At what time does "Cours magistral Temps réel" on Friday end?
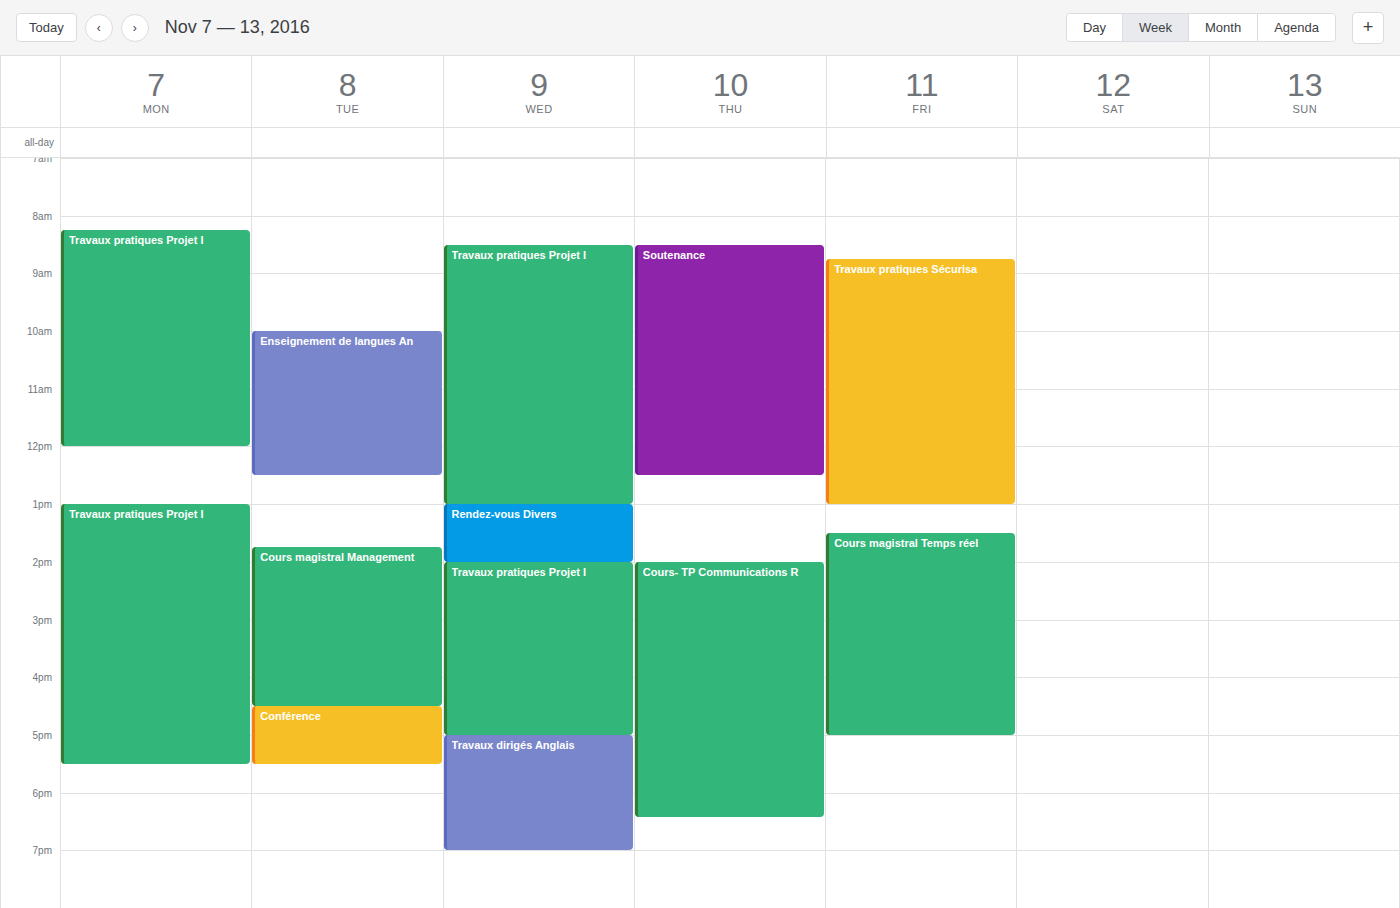
5:00 PM